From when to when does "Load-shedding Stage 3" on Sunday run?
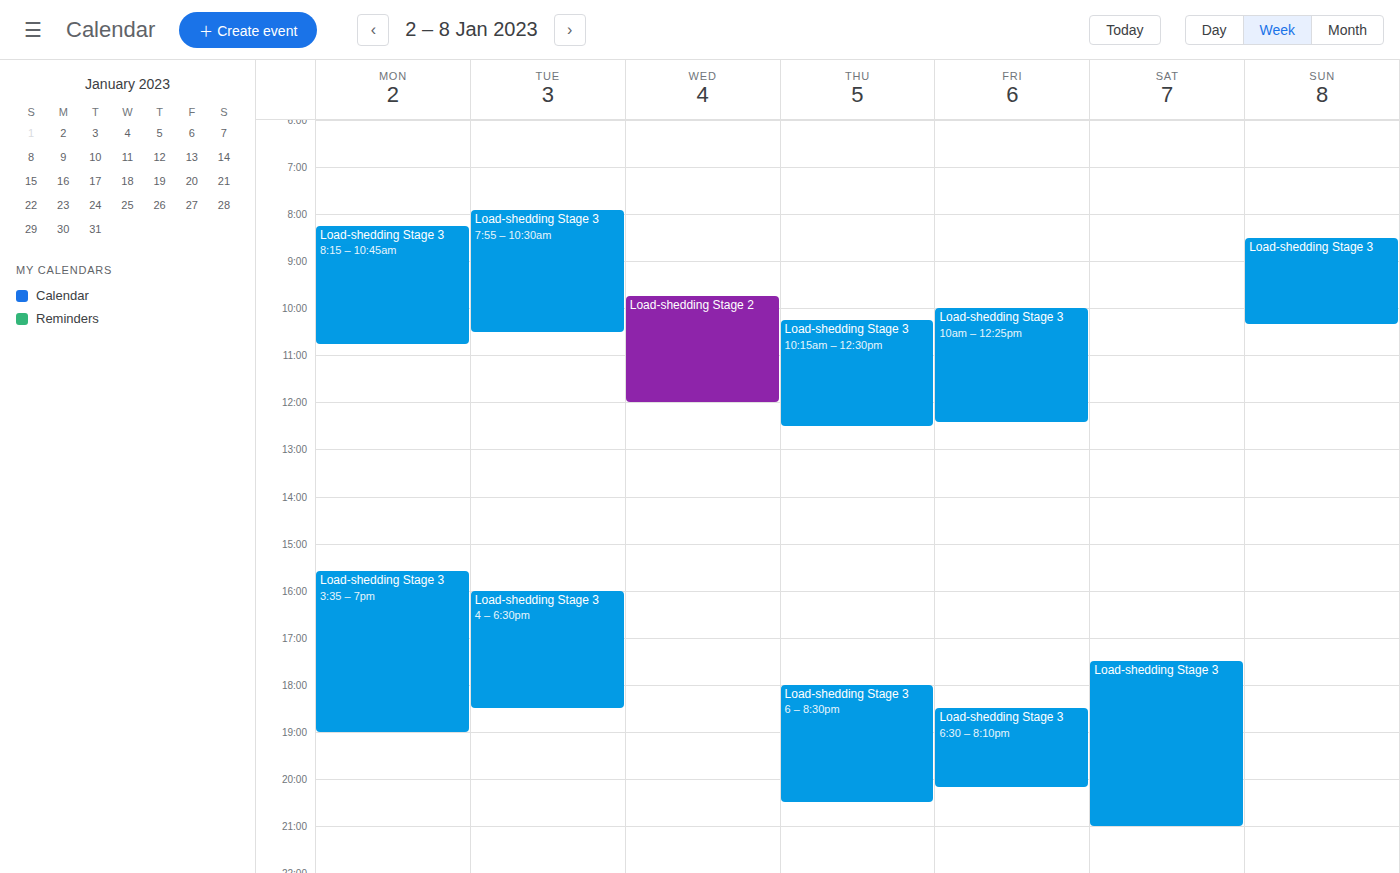
8:30 AM to 10:20 AM